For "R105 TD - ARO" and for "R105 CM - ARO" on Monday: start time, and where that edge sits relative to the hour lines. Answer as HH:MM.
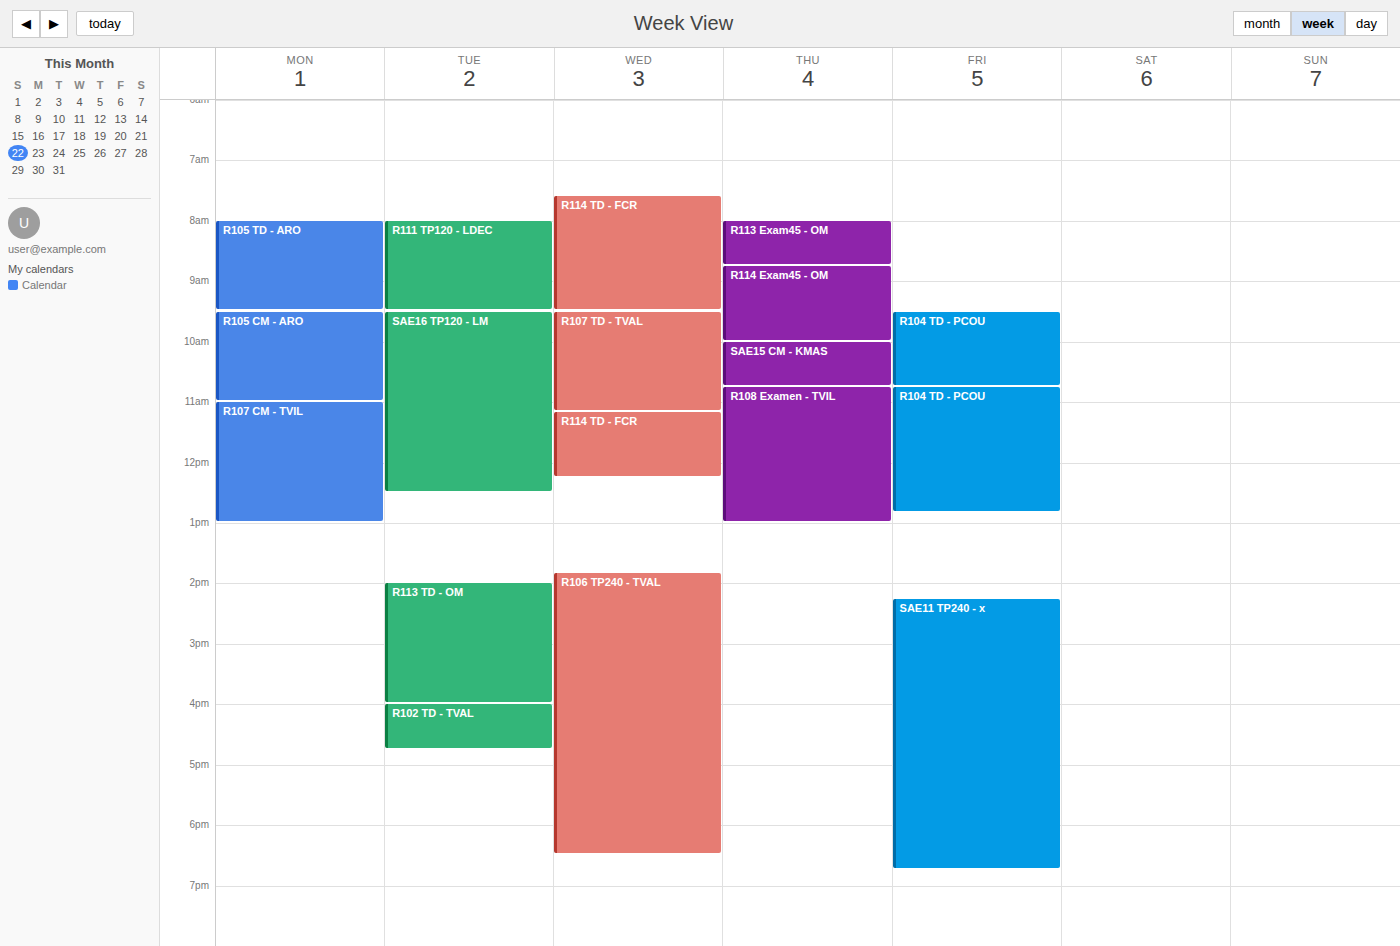
"R105 TD - ARO": 08:00, exactly on the 08:00 line. "R105 CM - ARO": 09:30, halfway between the 09:00 and 10:00 lines.